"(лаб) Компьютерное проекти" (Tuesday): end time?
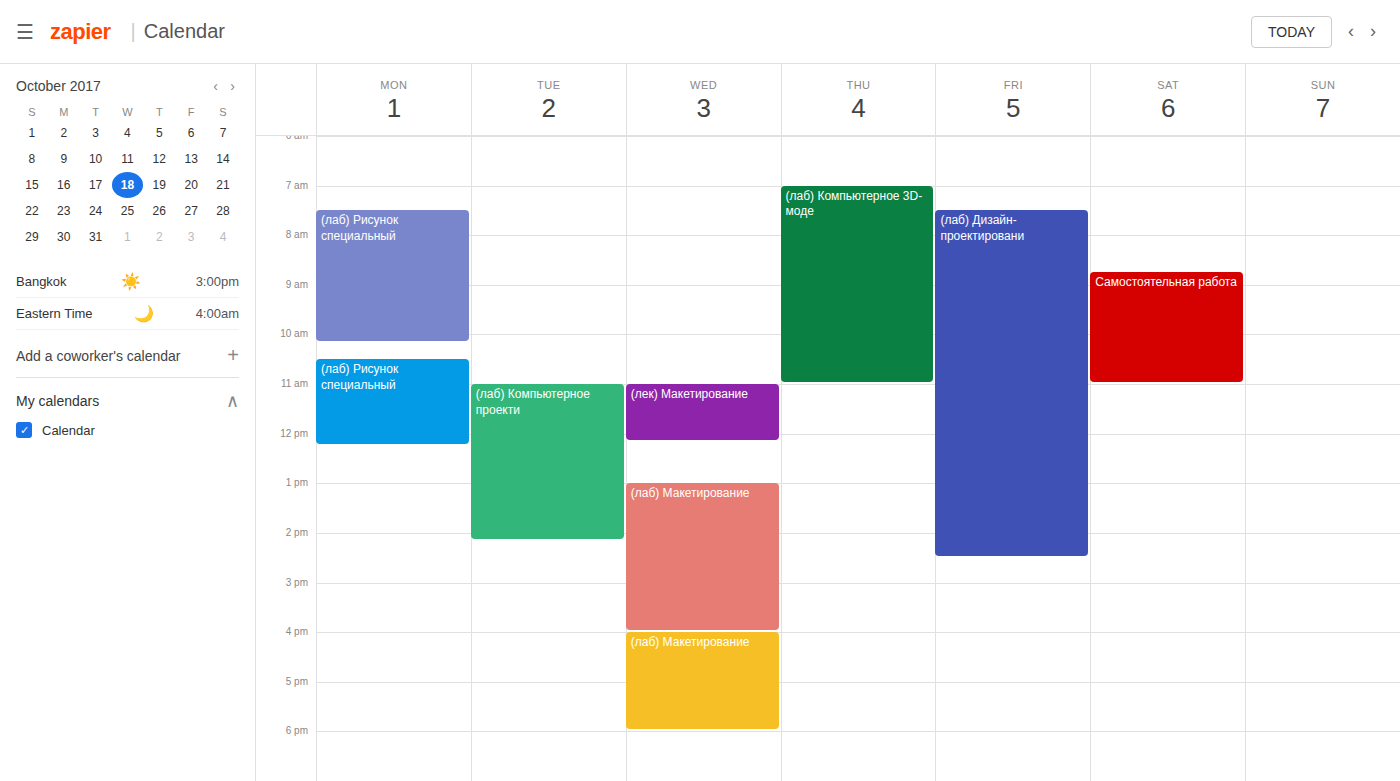
2:10 PM